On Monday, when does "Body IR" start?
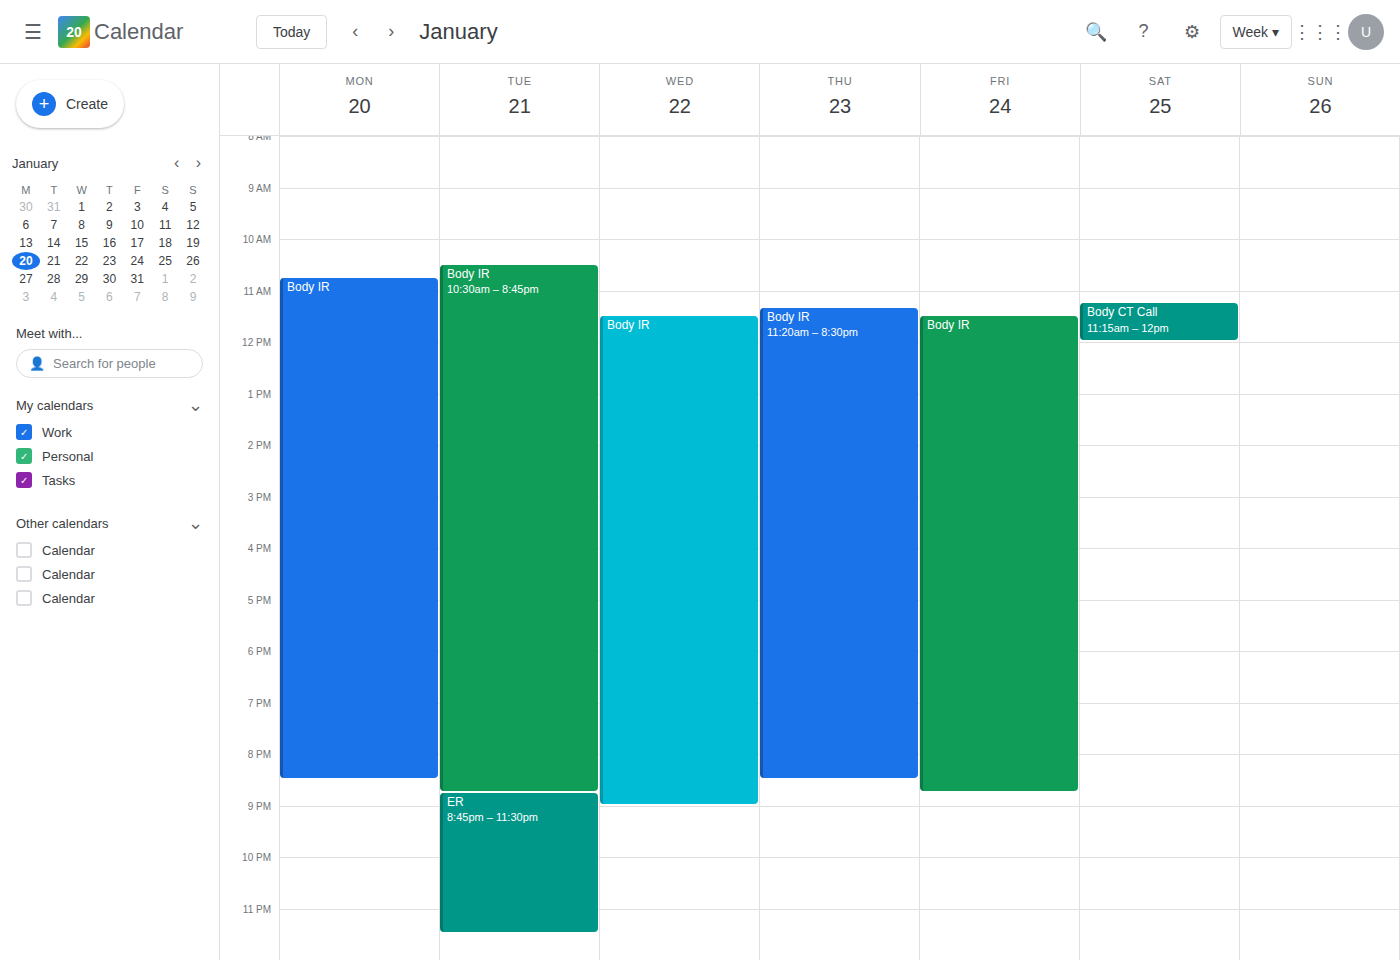
10:45 AM